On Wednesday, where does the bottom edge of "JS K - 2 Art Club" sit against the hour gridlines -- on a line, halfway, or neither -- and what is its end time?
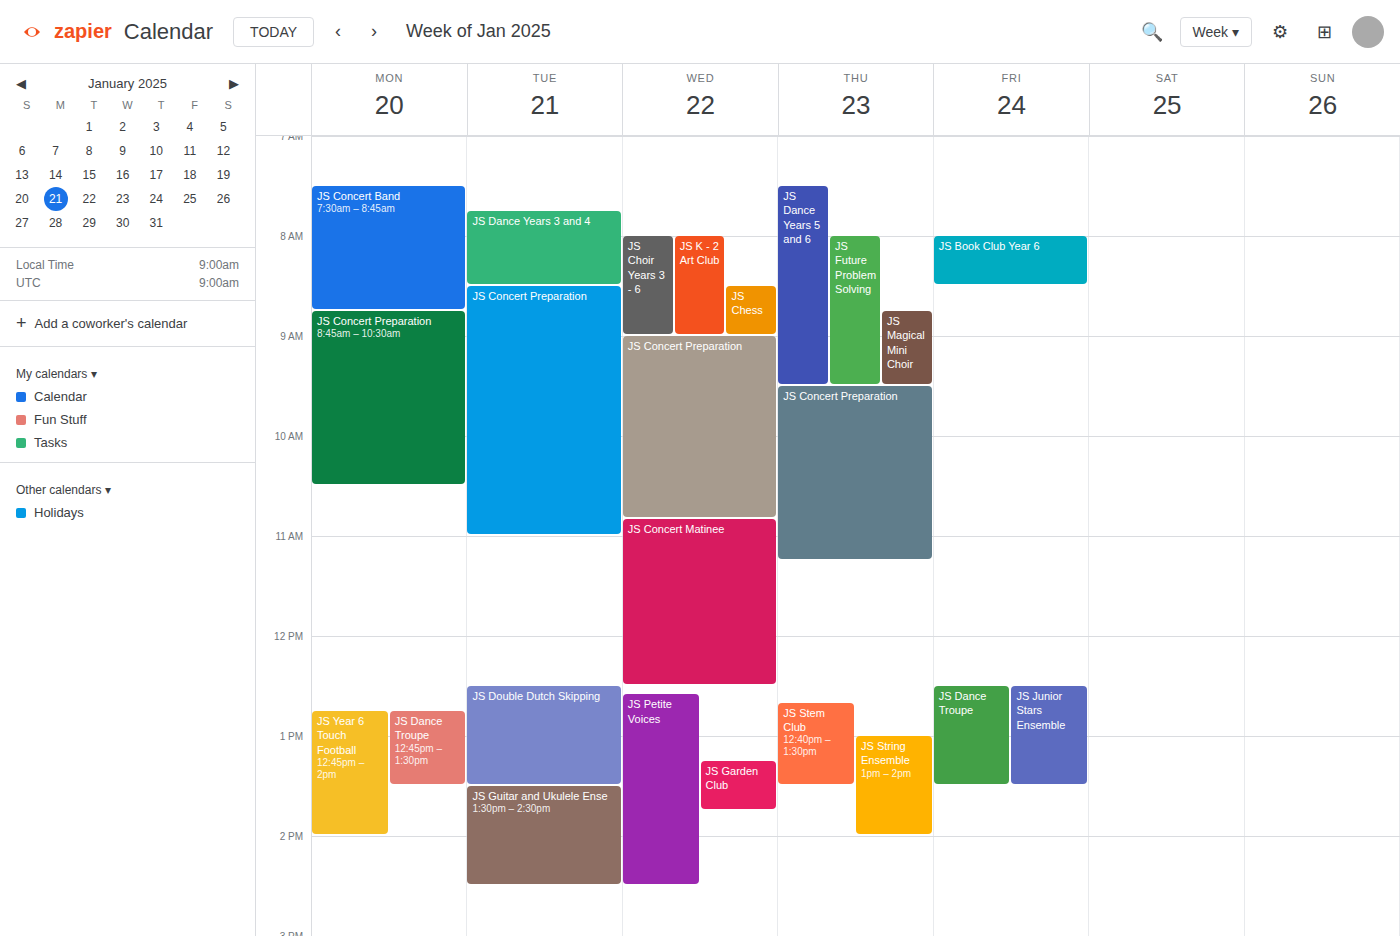
9:00 AM -- exactly on the 9 AM line.